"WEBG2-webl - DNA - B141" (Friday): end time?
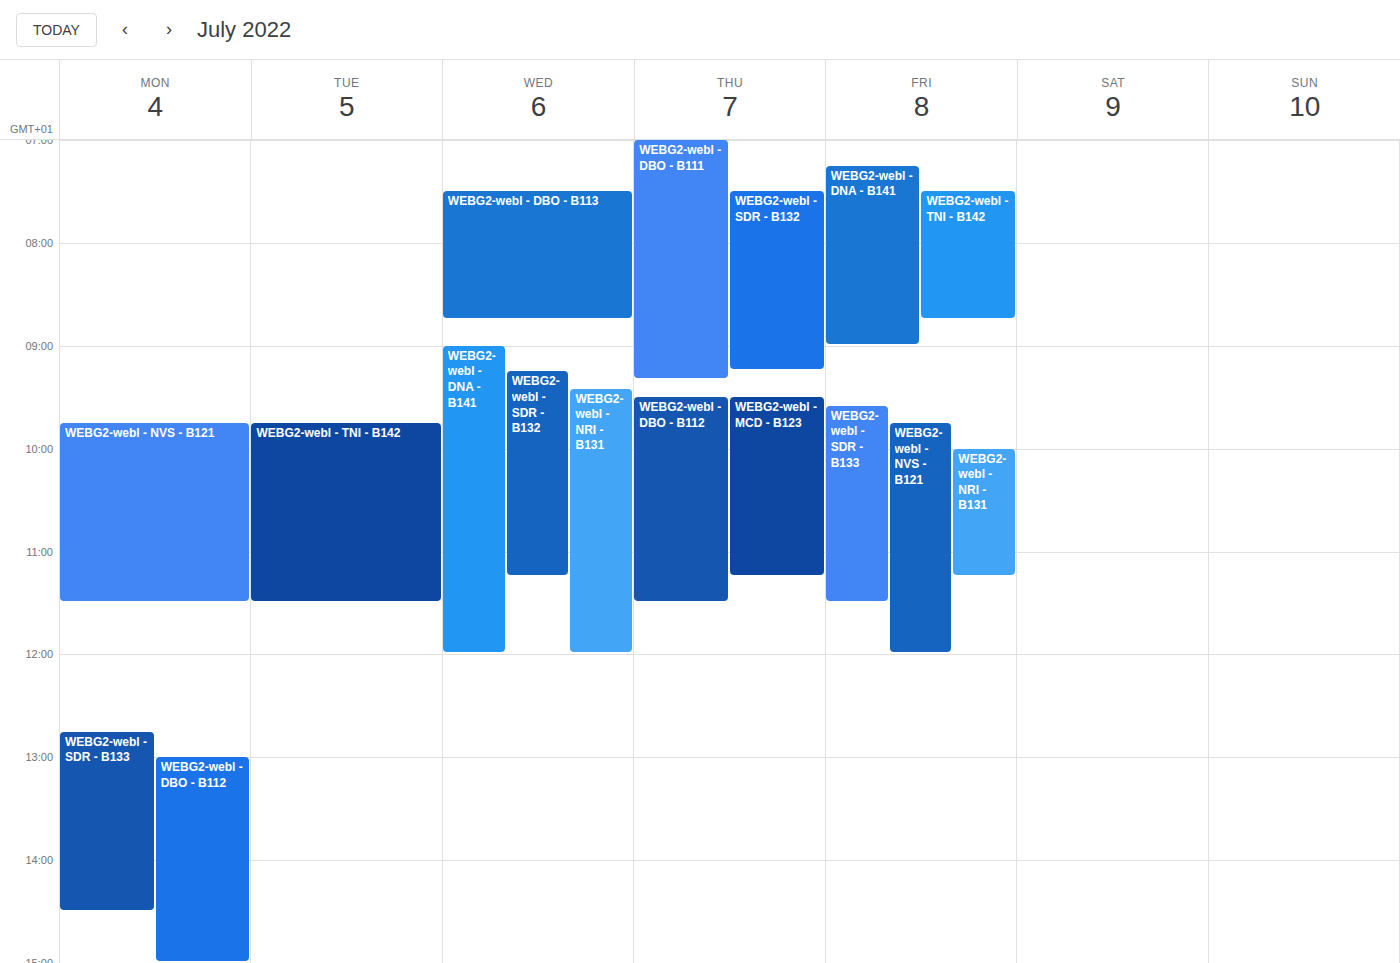
9:00 AM